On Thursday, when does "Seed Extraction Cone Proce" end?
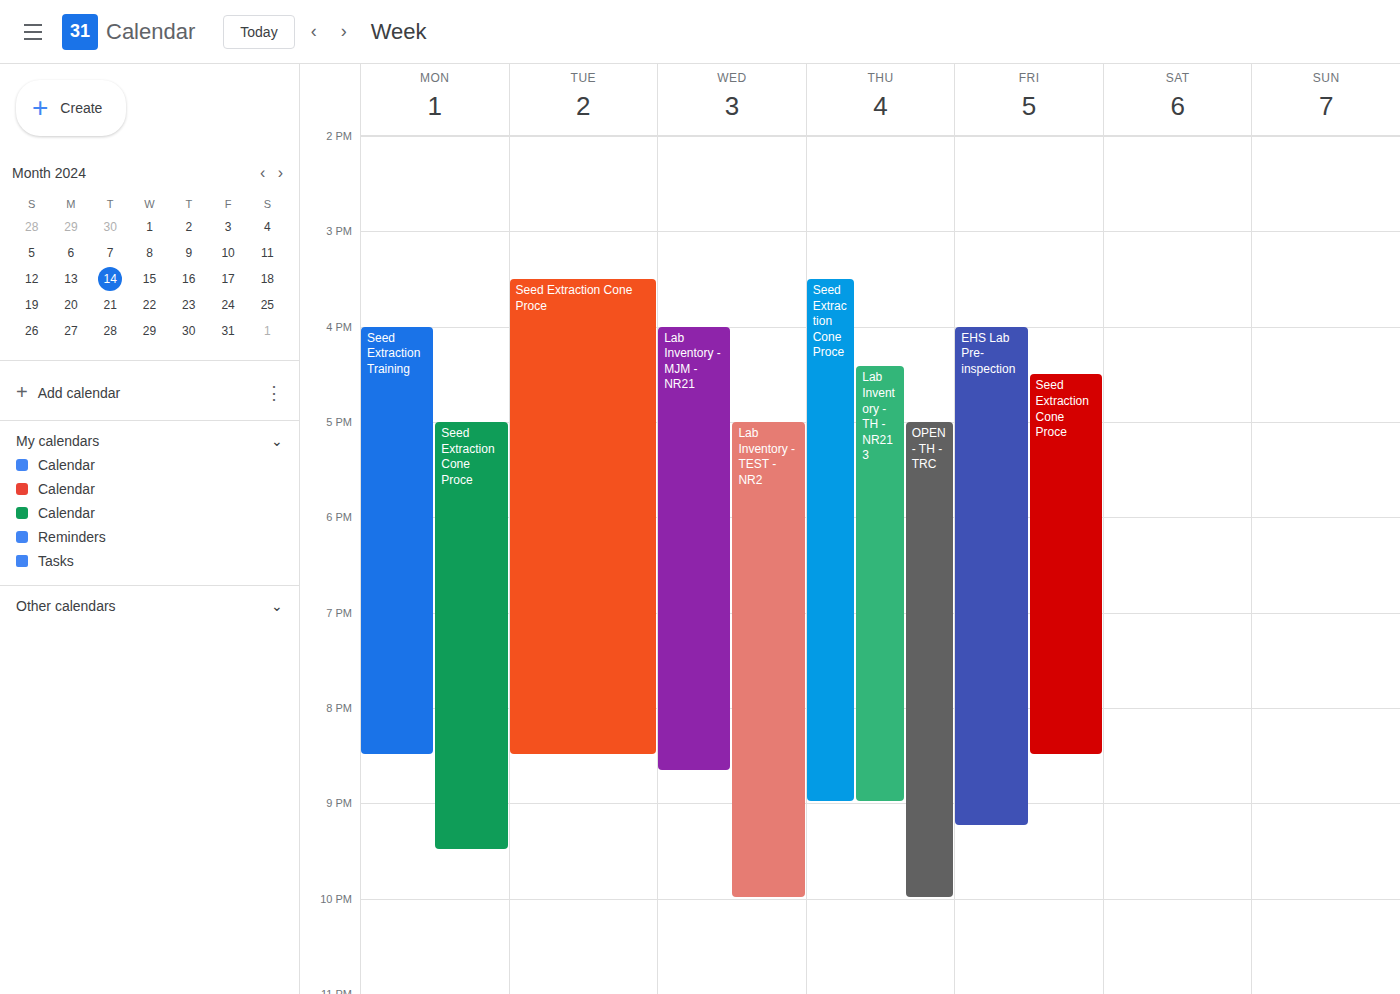
9:00 PM